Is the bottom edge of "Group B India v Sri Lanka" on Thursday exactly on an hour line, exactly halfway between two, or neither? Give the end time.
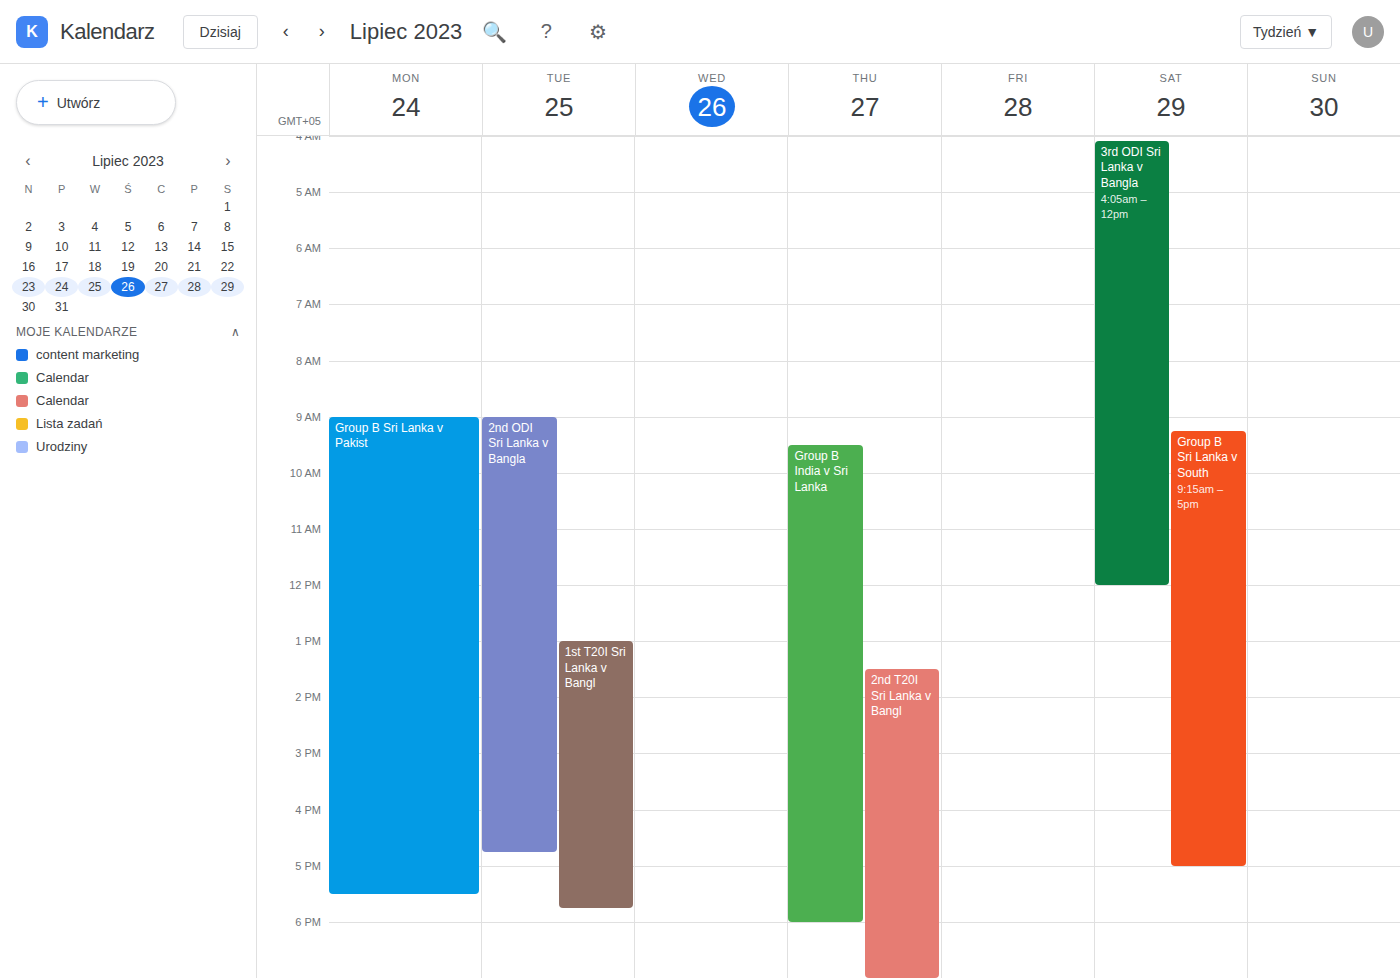
6:00 PM -- exactly on the 6 PM line.